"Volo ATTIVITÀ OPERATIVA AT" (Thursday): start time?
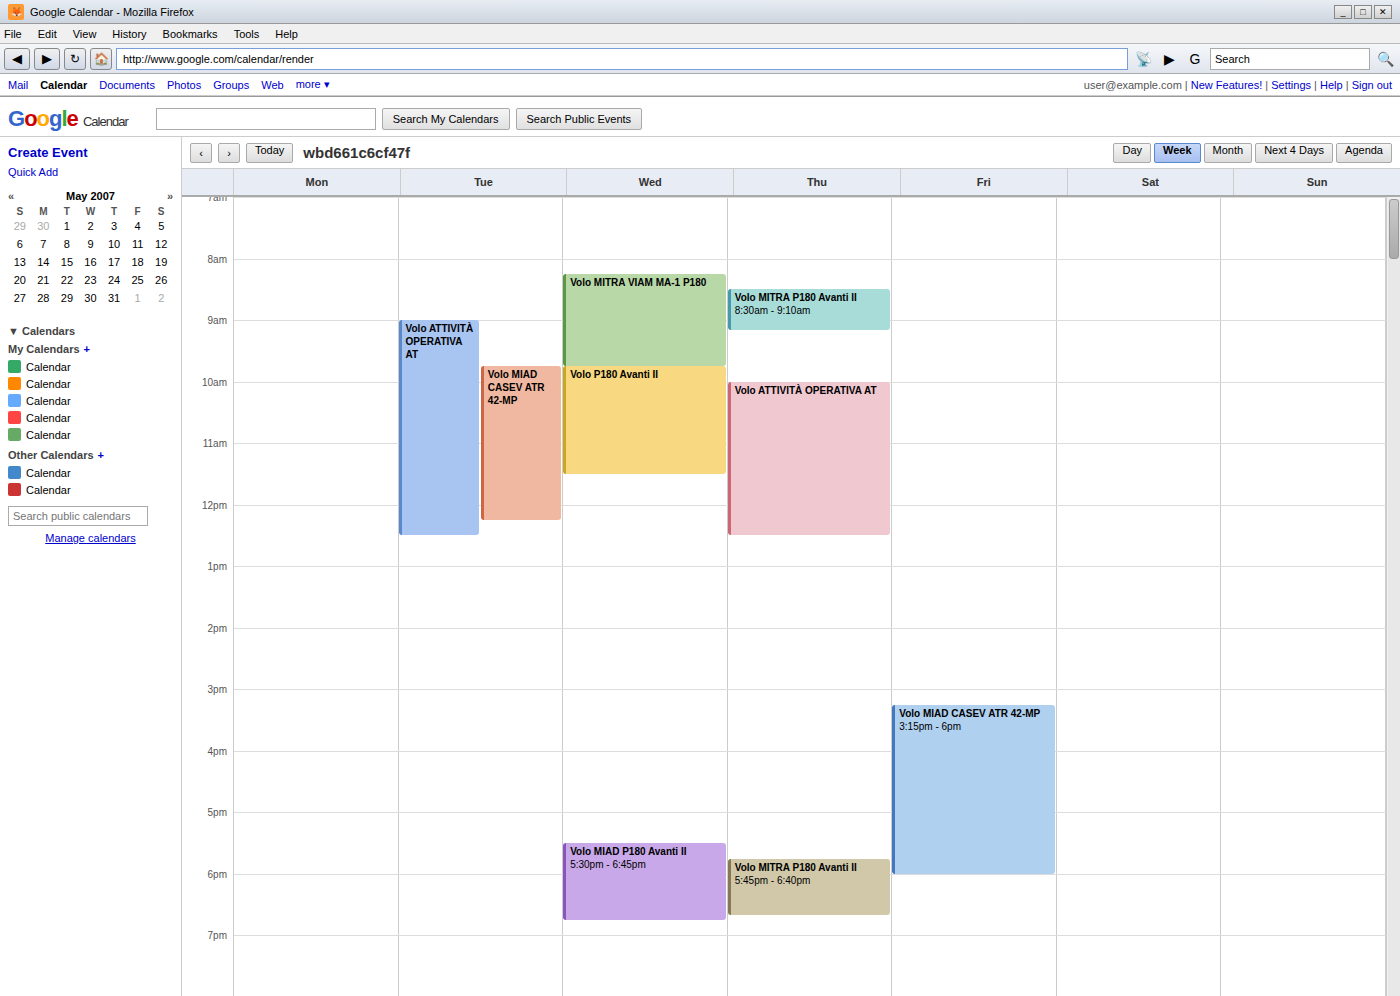
10:00 AM